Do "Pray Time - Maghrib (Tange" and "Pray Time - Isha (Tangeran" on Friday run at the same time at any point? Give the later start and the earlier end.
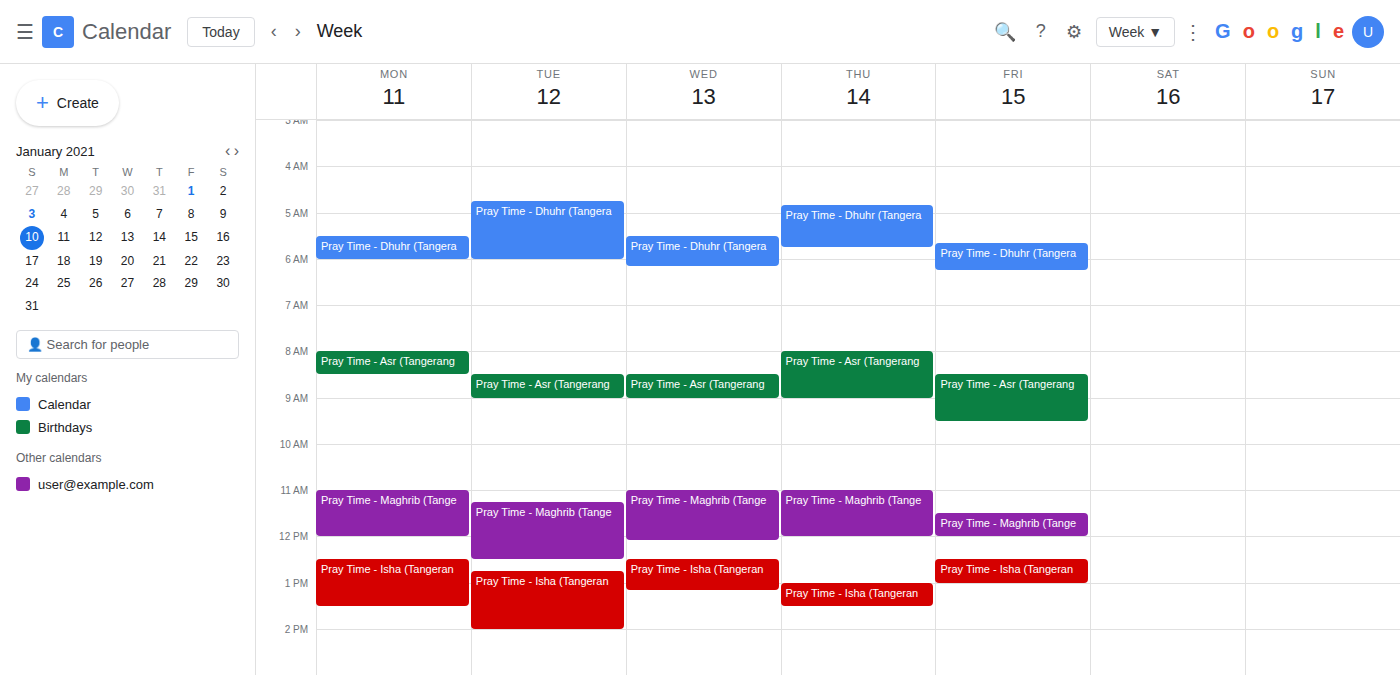
"Pray Time - Maghrib (Tange" ends at 12:00 PM and "Pray Time - Isha (Tangeran" starts at 12:30 PM -- no overlap.